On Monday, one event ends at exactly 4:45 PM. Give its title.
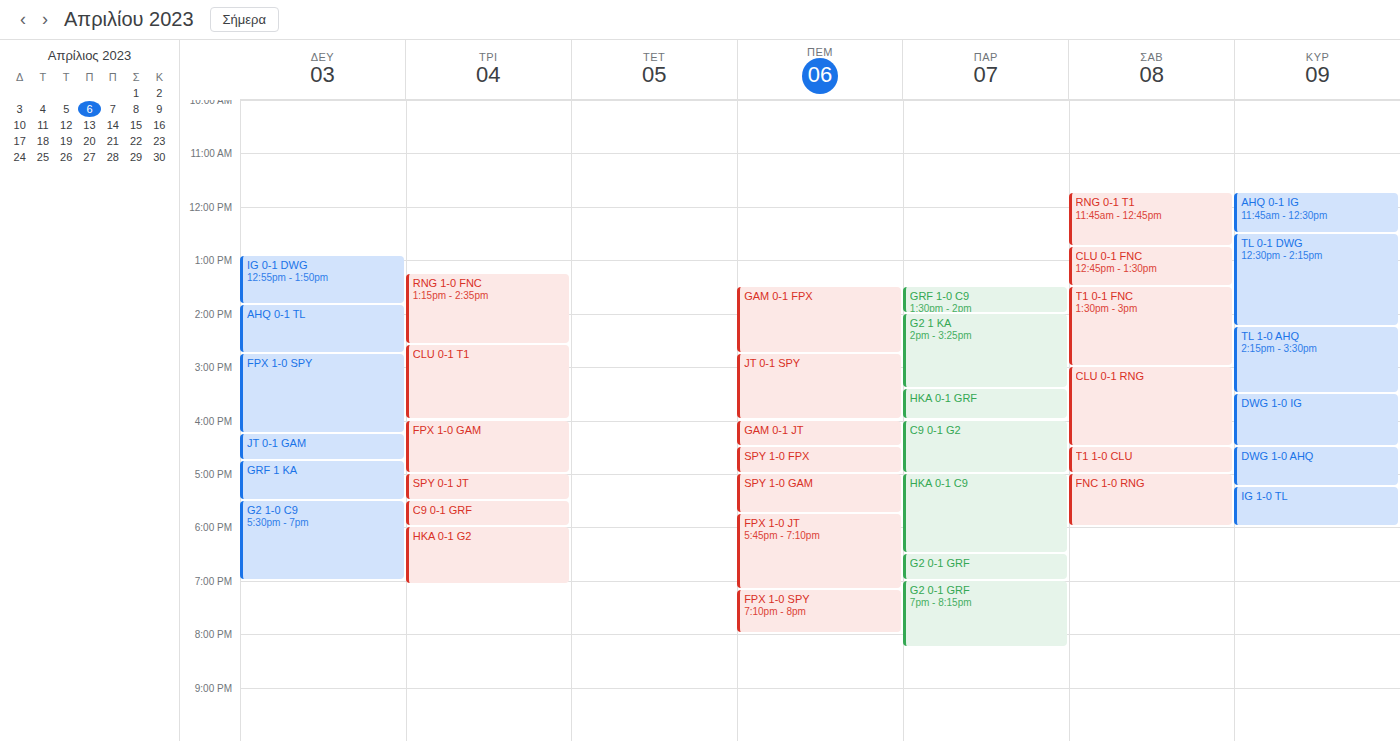
"JT 0-1 GAM"